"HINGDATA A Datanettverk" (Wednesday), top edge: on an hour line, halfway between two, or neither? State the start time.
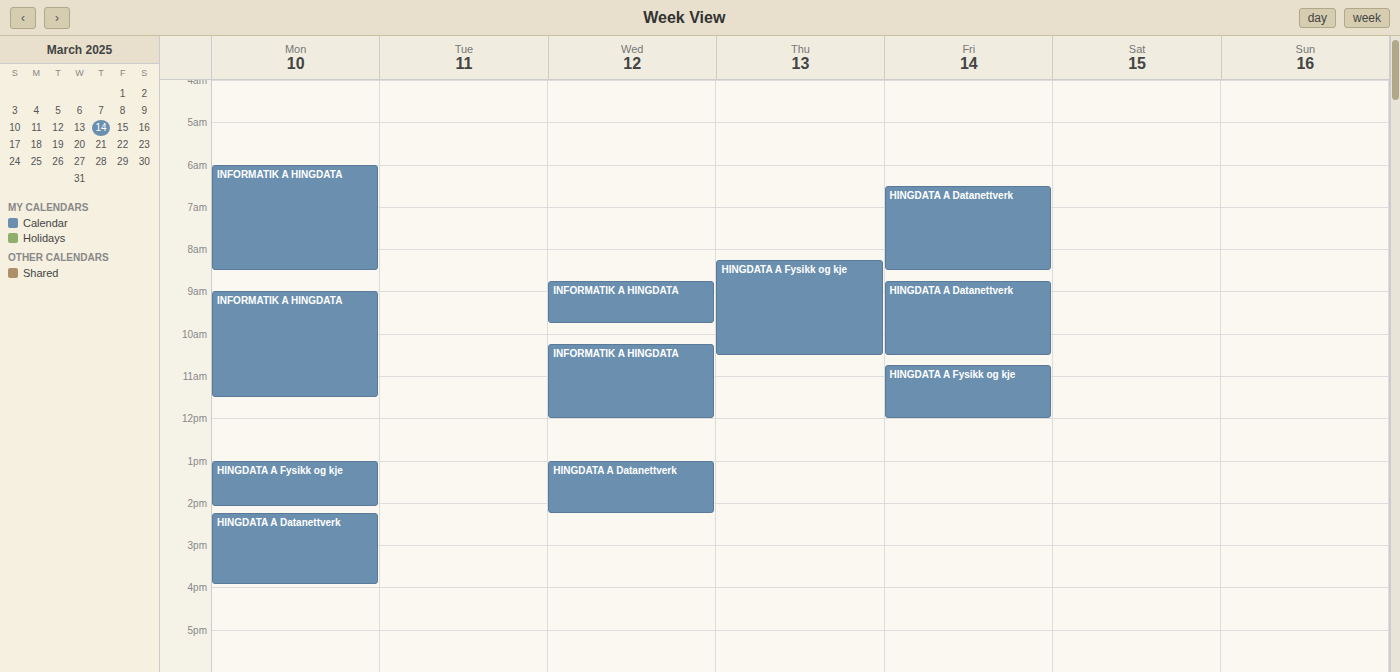
1:00 PM -- exactly on the 1 PM line.